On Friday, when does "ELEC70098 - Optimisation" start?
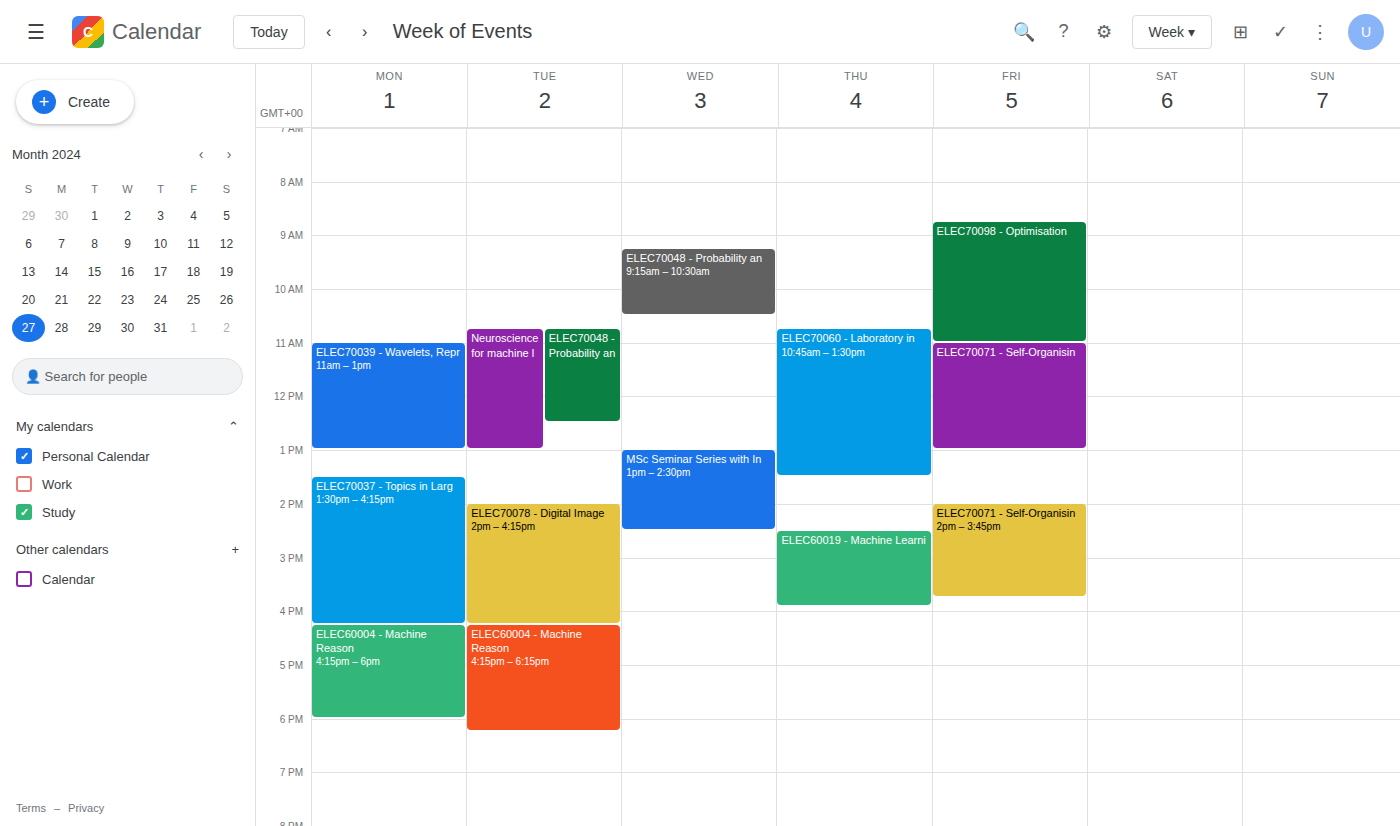
8:45 AM